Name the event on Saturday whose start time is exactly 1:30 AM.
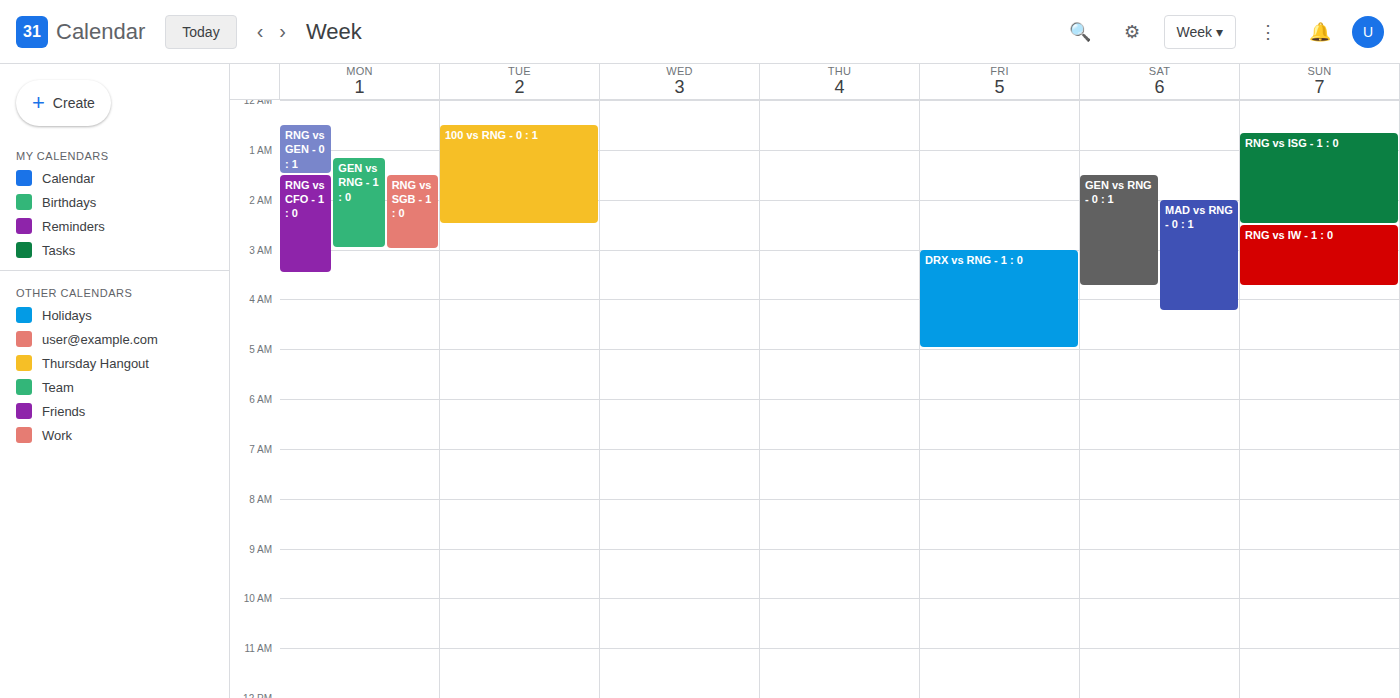
"GEN vs RNG - 0 : 1"